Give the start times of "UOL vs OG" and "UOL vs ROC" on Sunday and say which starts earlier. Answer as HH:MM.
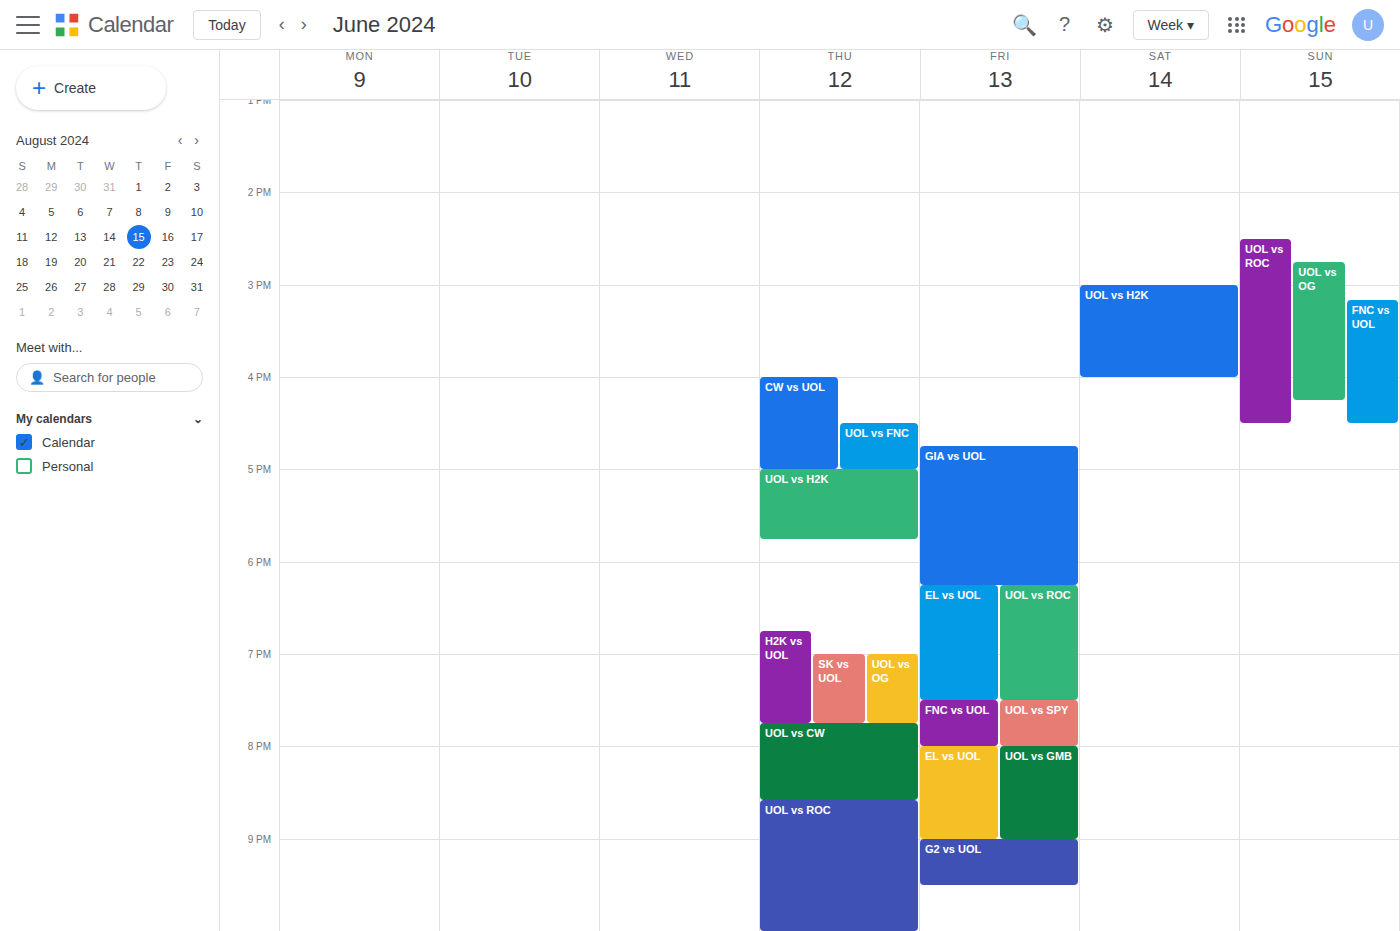
"UOL vs ROC" 14:30; "UOL vs OG" 14:45.